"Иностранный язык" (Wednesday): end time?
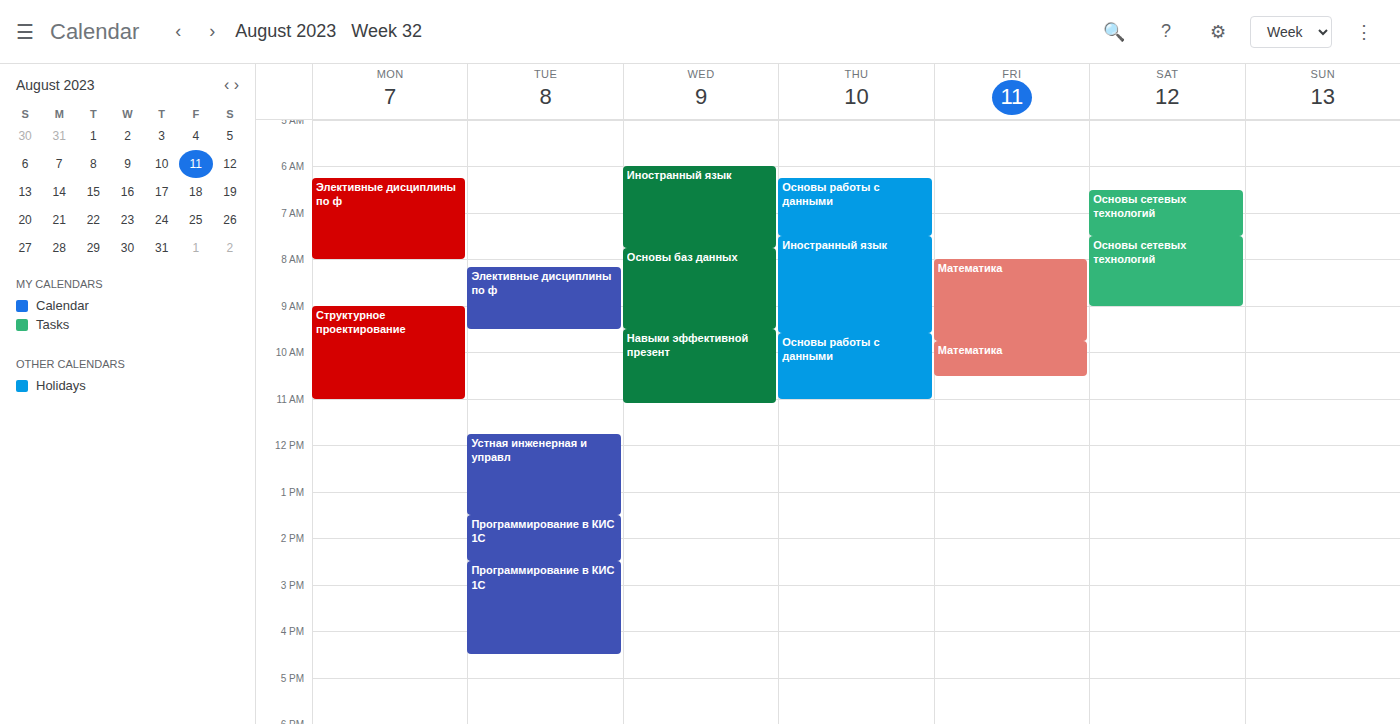
7:45 AM